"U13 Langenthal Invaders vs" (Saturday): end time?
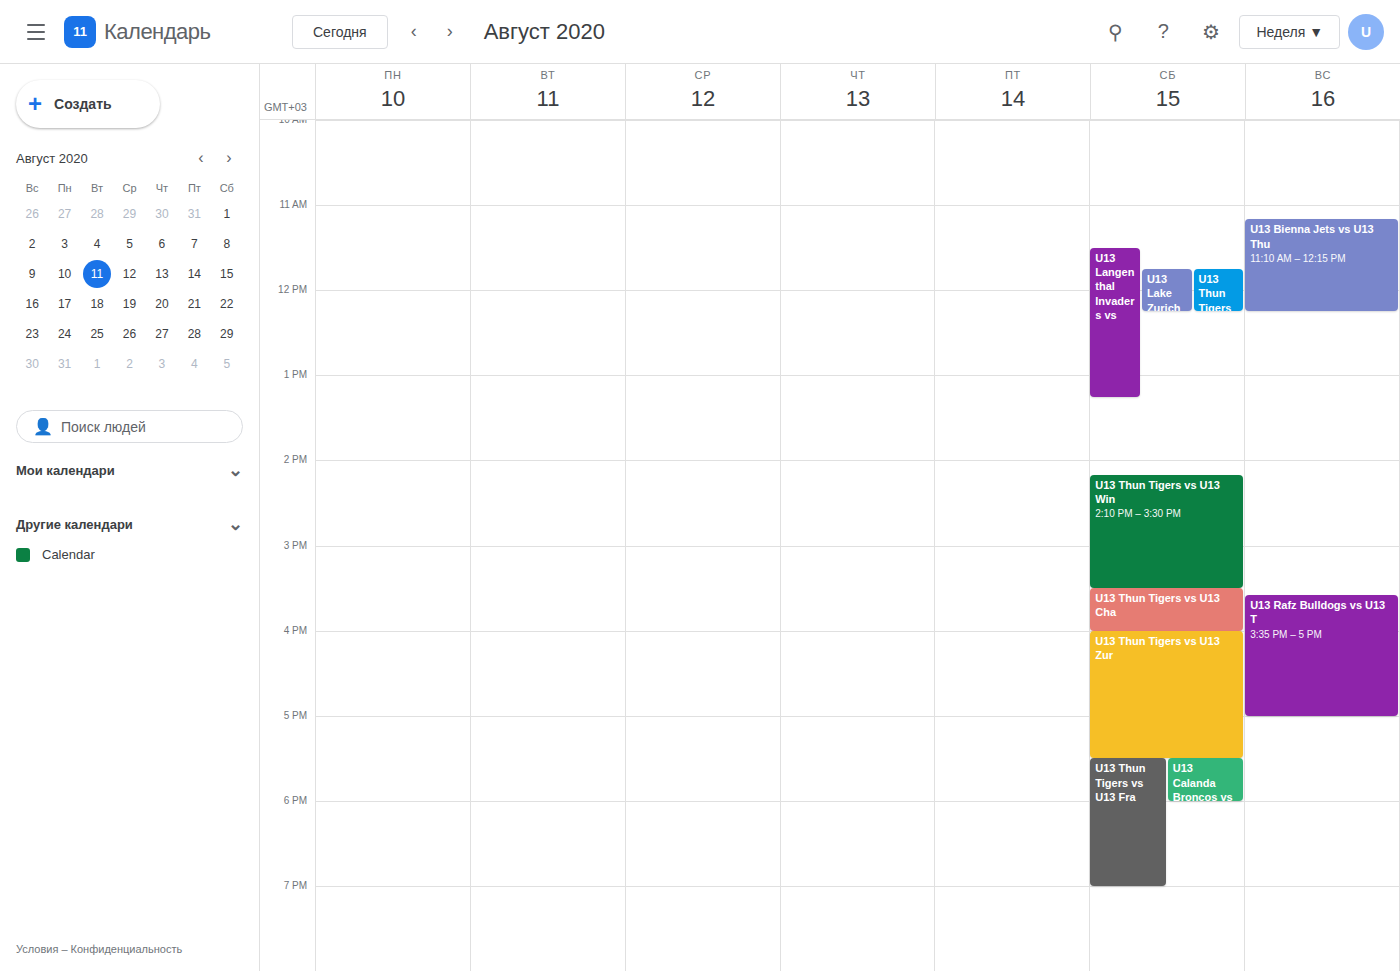
1:15 PM